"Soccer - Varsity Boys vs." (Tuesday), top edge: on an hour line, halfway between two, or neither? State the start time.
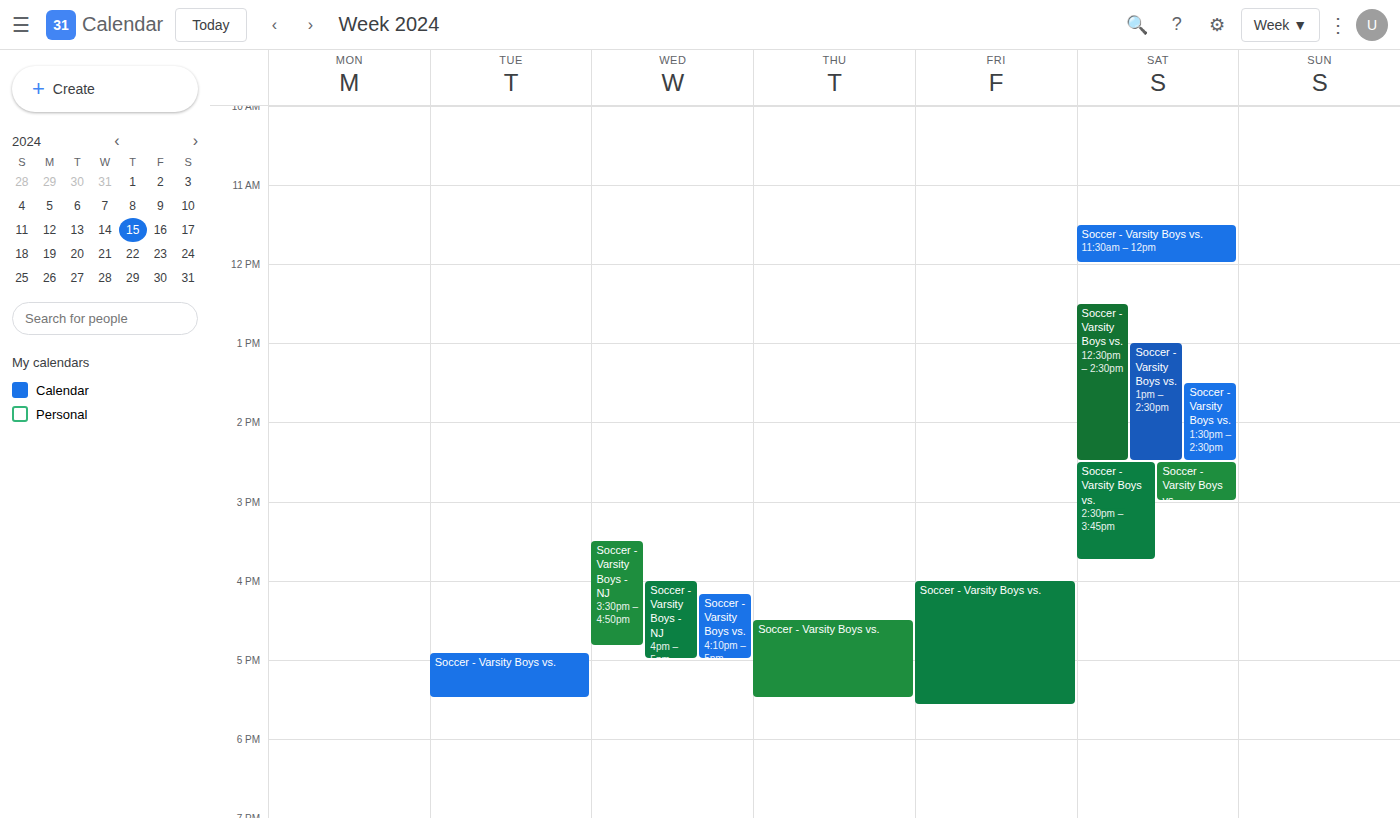
4:55 PM -- neither: 55 minutes below the 4 PM line and 5 minutes above the 5 PM line.